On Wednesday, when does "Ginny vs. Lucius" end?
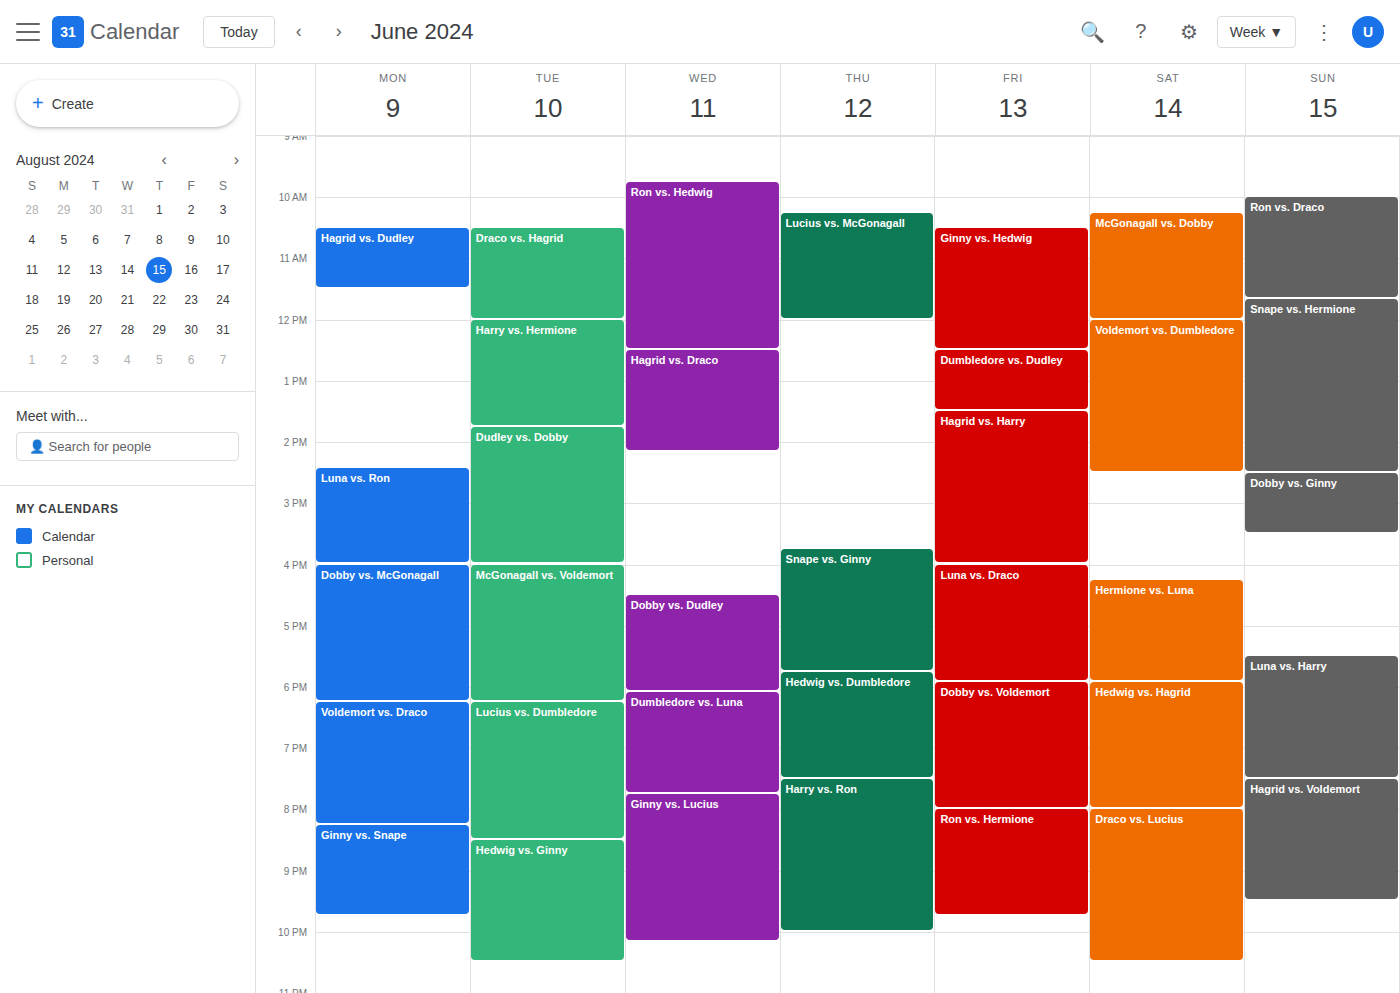
10:10 PM